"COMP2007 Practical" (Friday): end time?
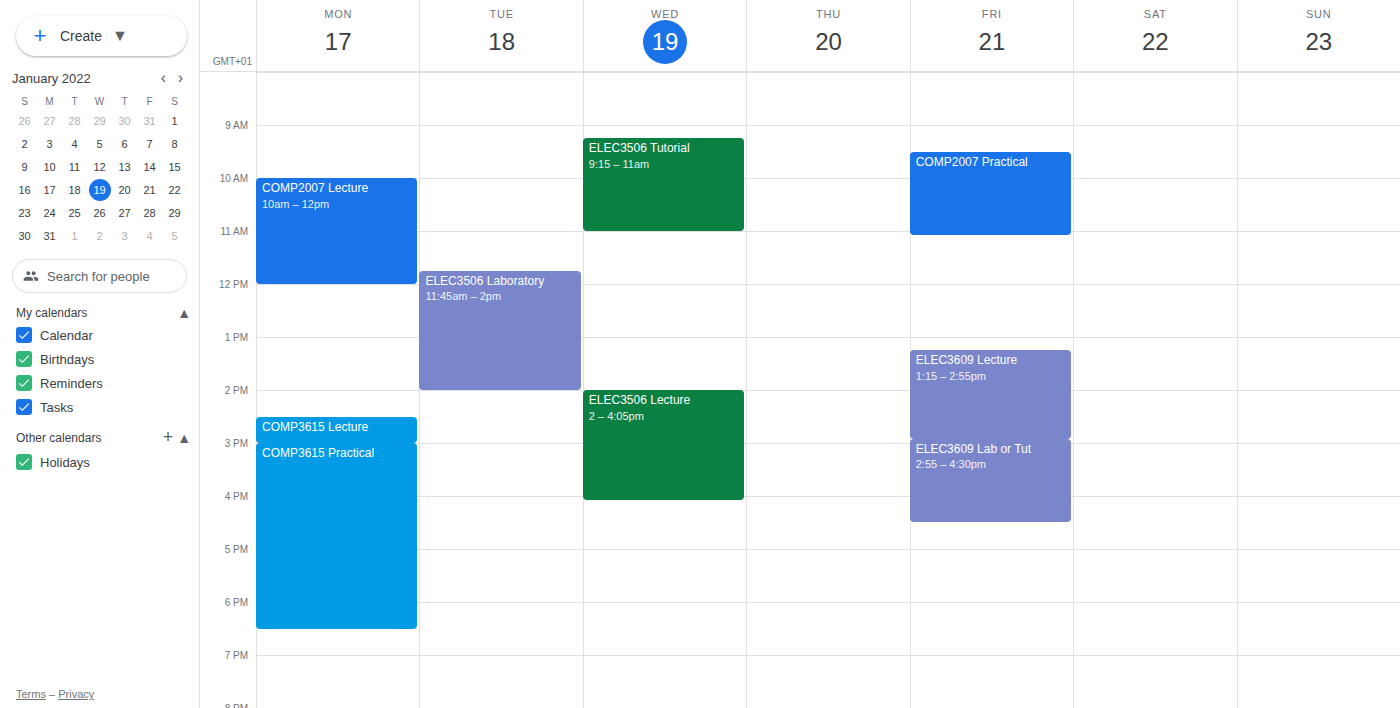
11:05